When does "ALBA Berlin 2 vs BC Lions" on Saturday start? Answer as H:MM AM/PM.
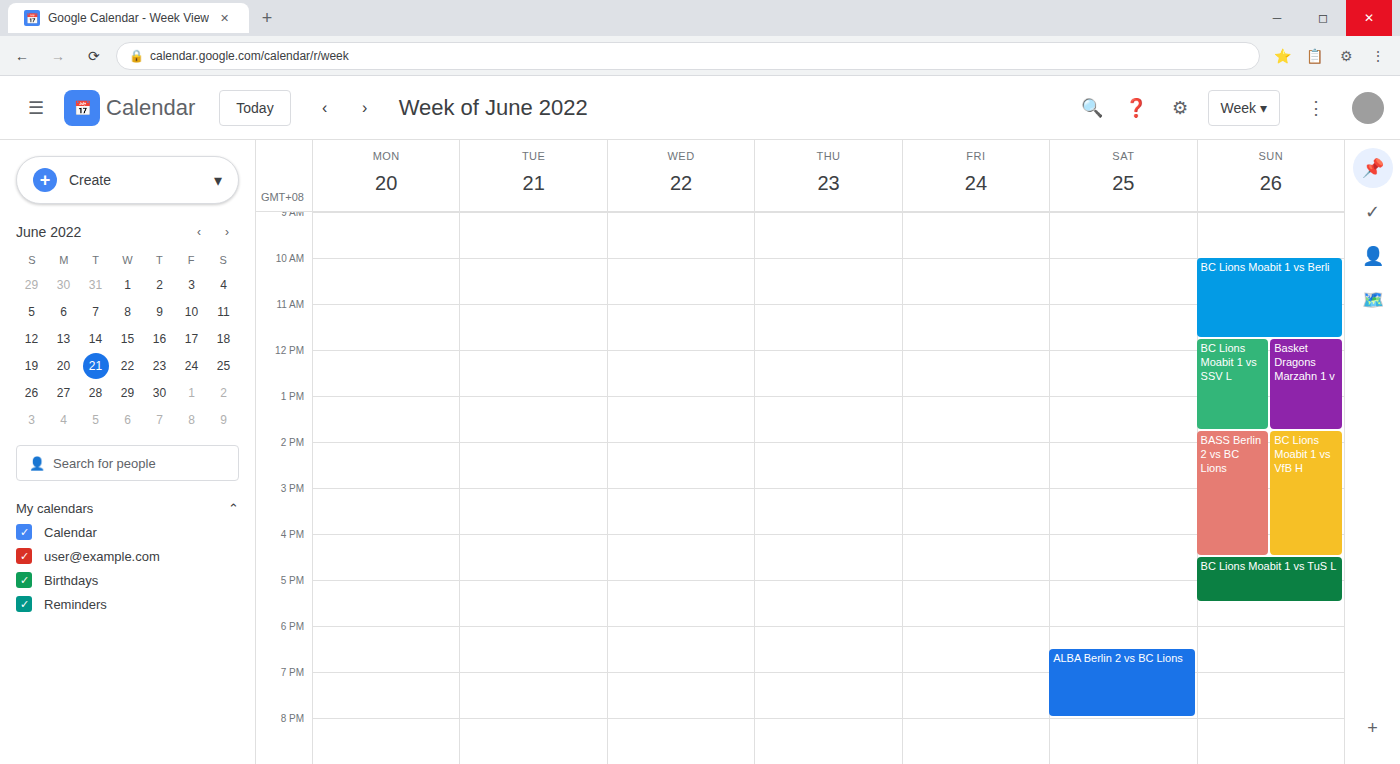
6:30 PM